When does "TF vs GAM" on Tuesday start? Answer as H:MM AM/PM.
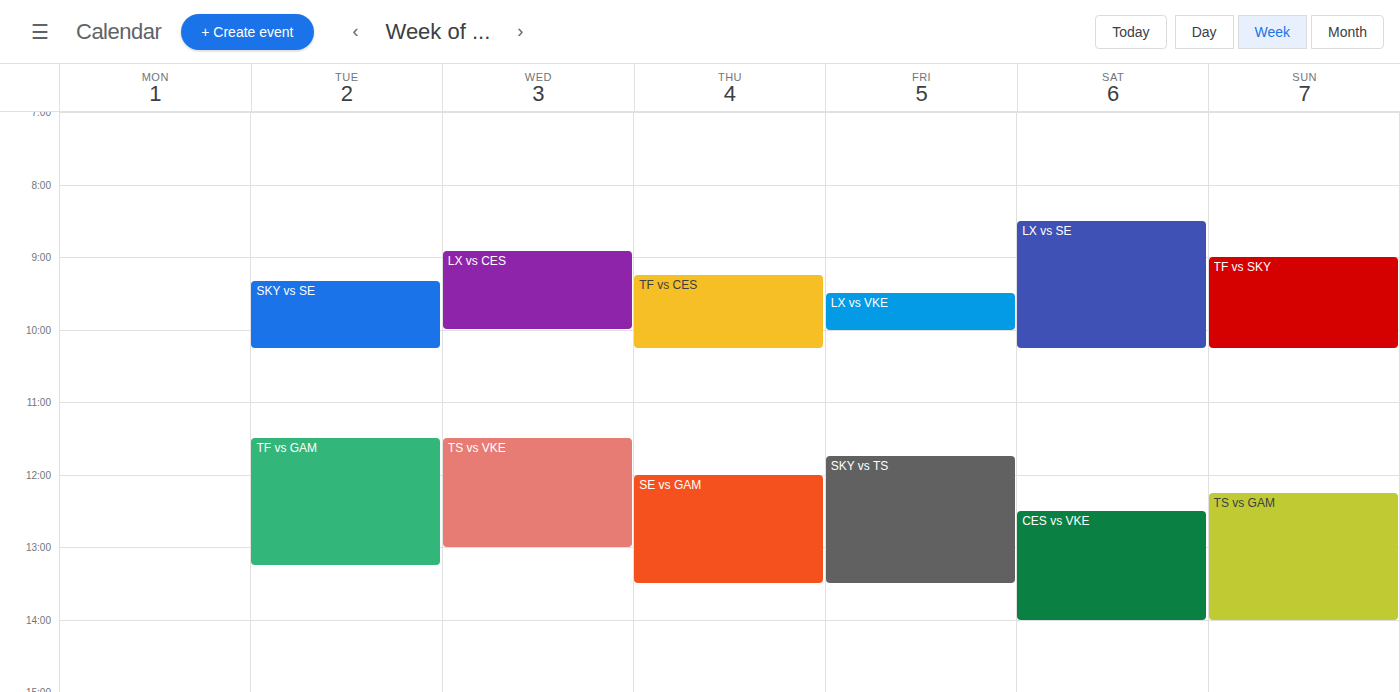
11:30 AM